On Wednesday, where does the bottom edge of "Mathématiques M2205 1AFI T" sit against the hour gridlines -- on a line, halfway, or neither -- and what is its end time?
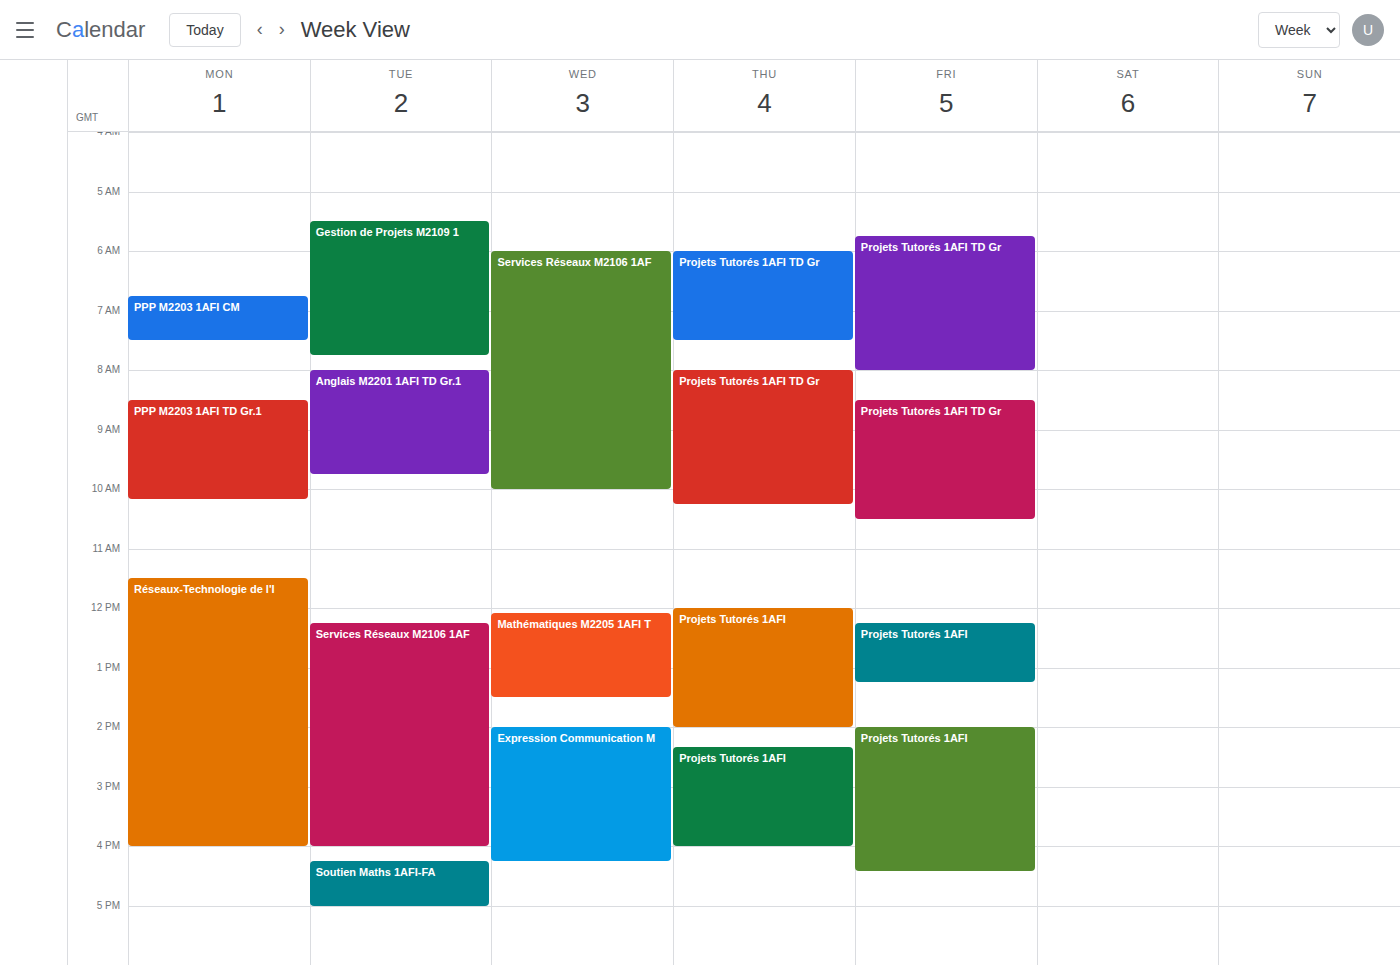
1:30 PM -- halfway between the 1 PM and 2 PM lines.